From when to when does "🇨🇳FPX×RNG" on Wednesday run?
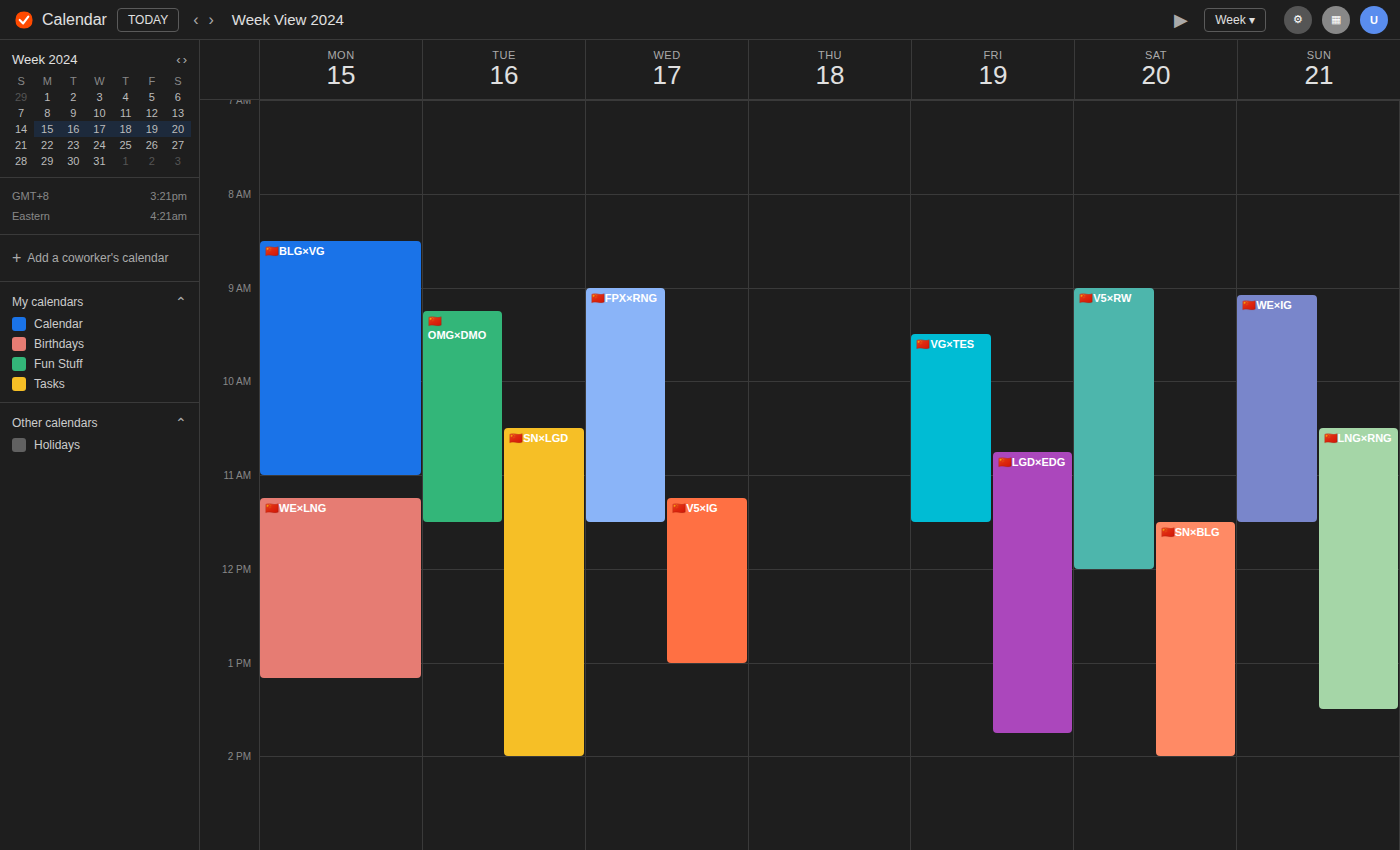
9:00 AM to 11:30 AM